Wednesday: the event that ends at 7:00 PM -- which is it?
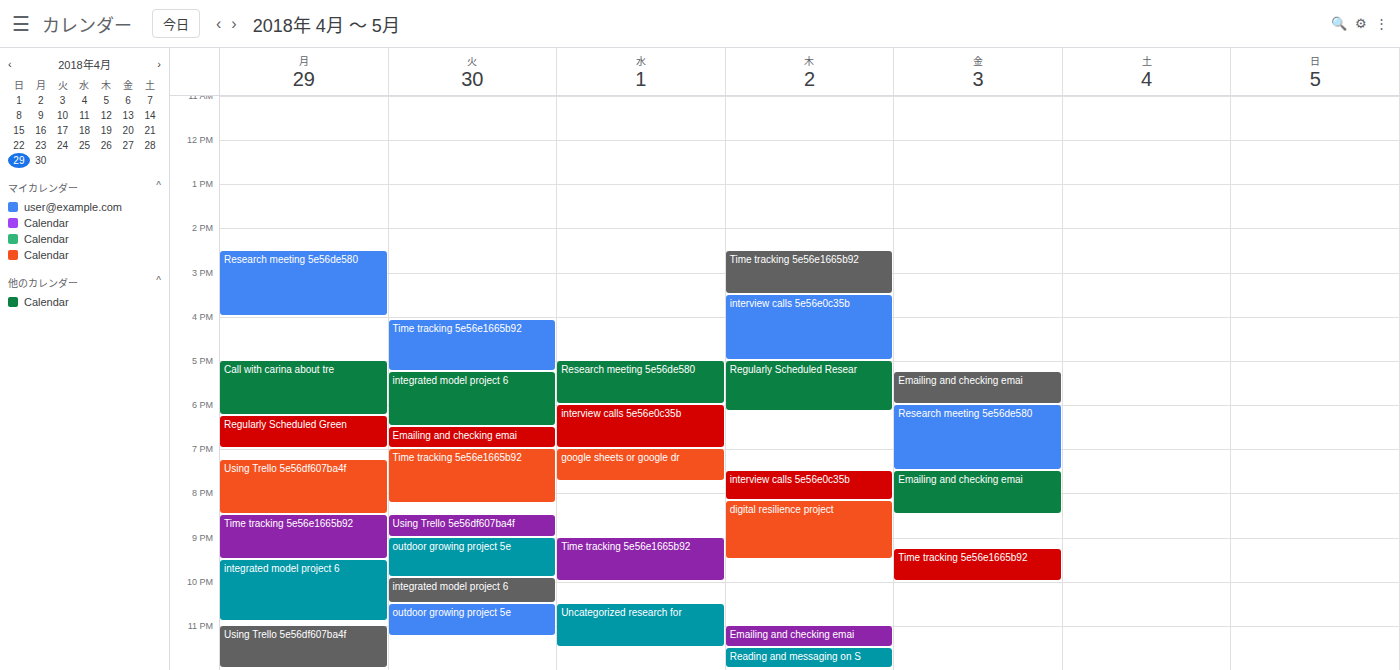
"interview calls 5e56e0c35b"